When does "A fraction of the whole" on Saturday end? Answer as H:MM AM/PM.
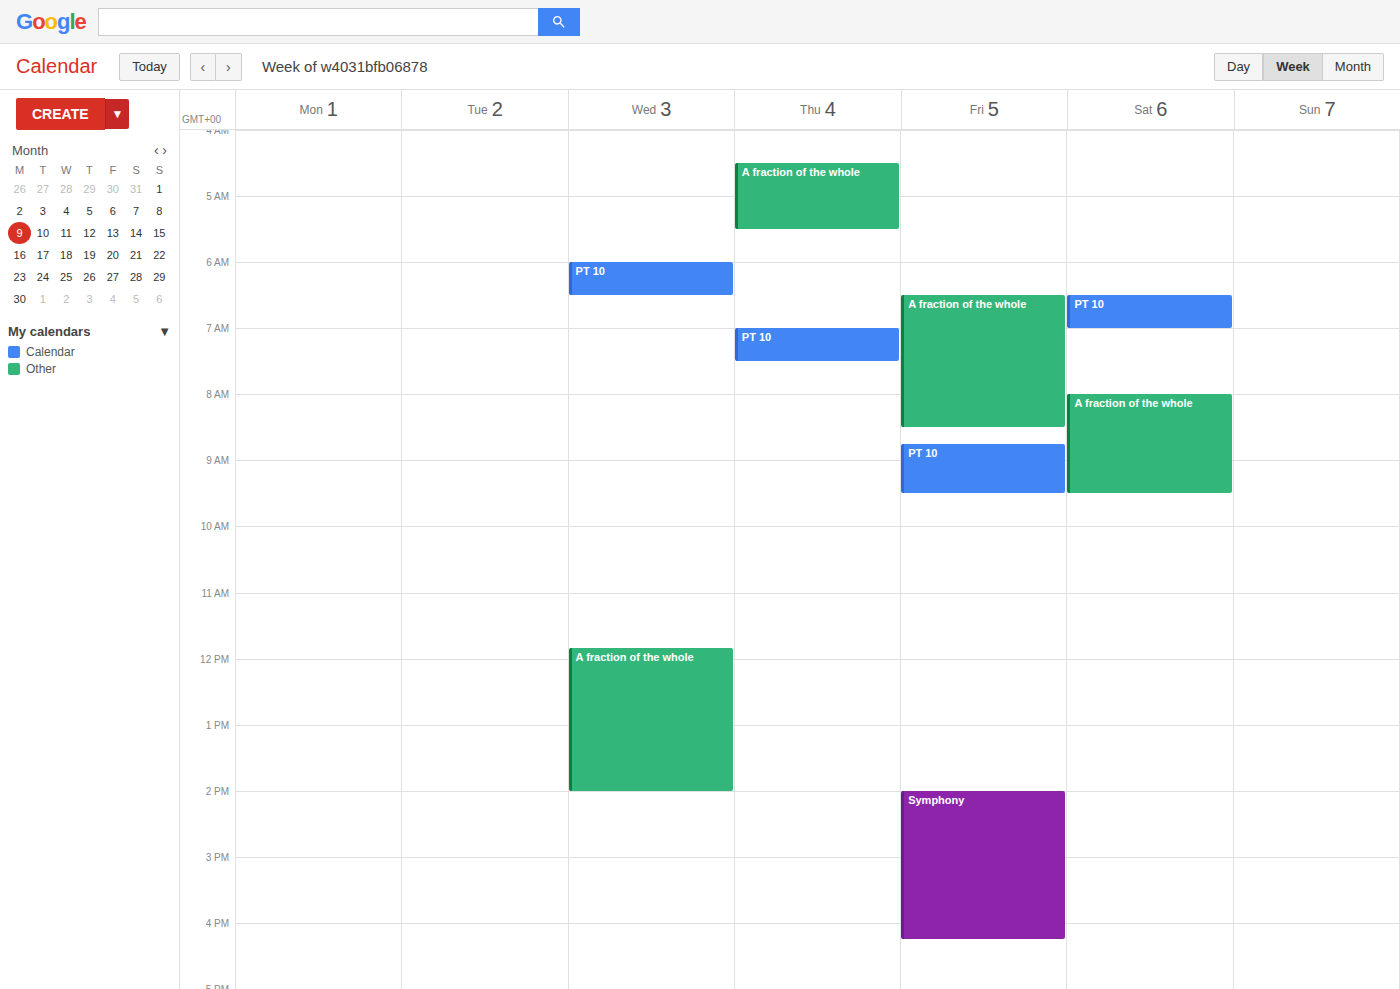
9:30 AM